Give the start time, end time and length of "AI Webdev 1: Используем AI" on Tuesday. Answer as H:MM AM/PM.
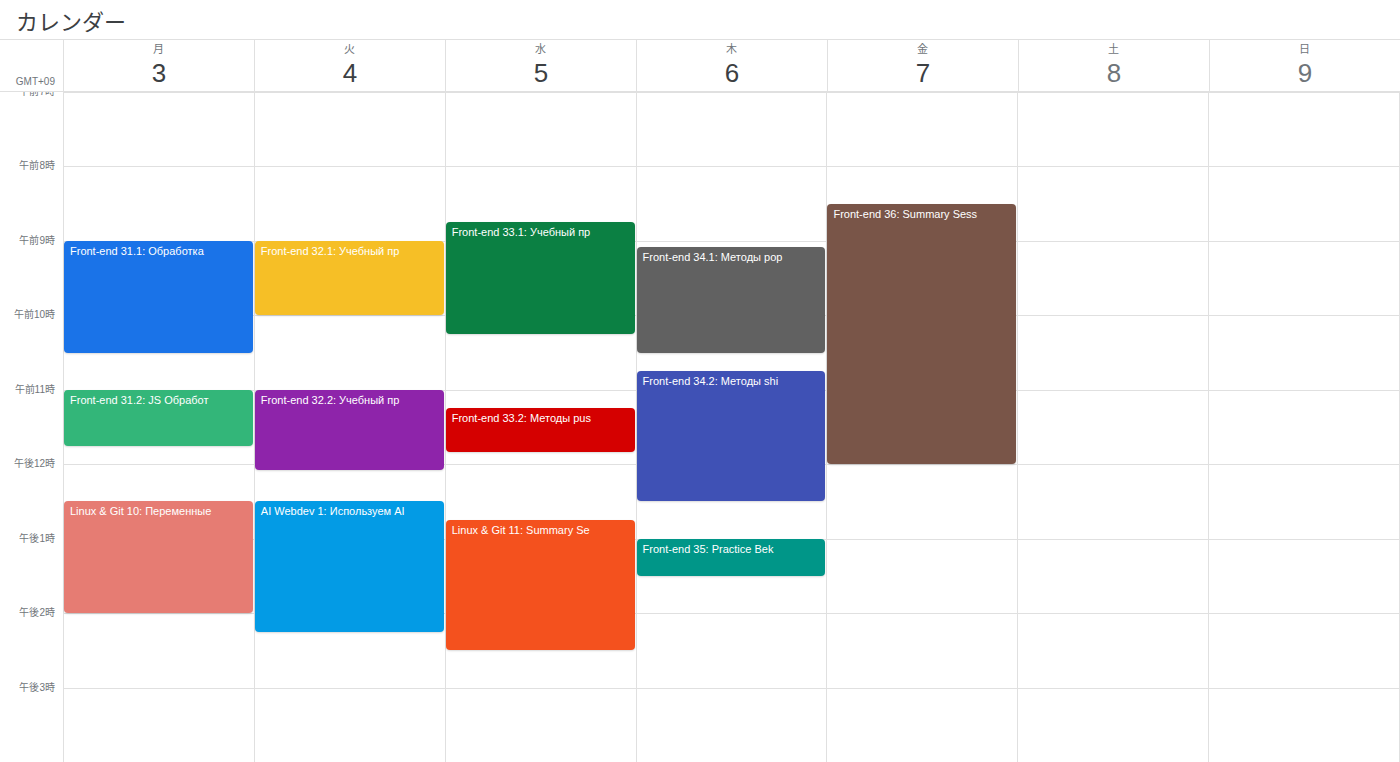
12:30 PM to 2:15 PM, 1 hour 45 minutes